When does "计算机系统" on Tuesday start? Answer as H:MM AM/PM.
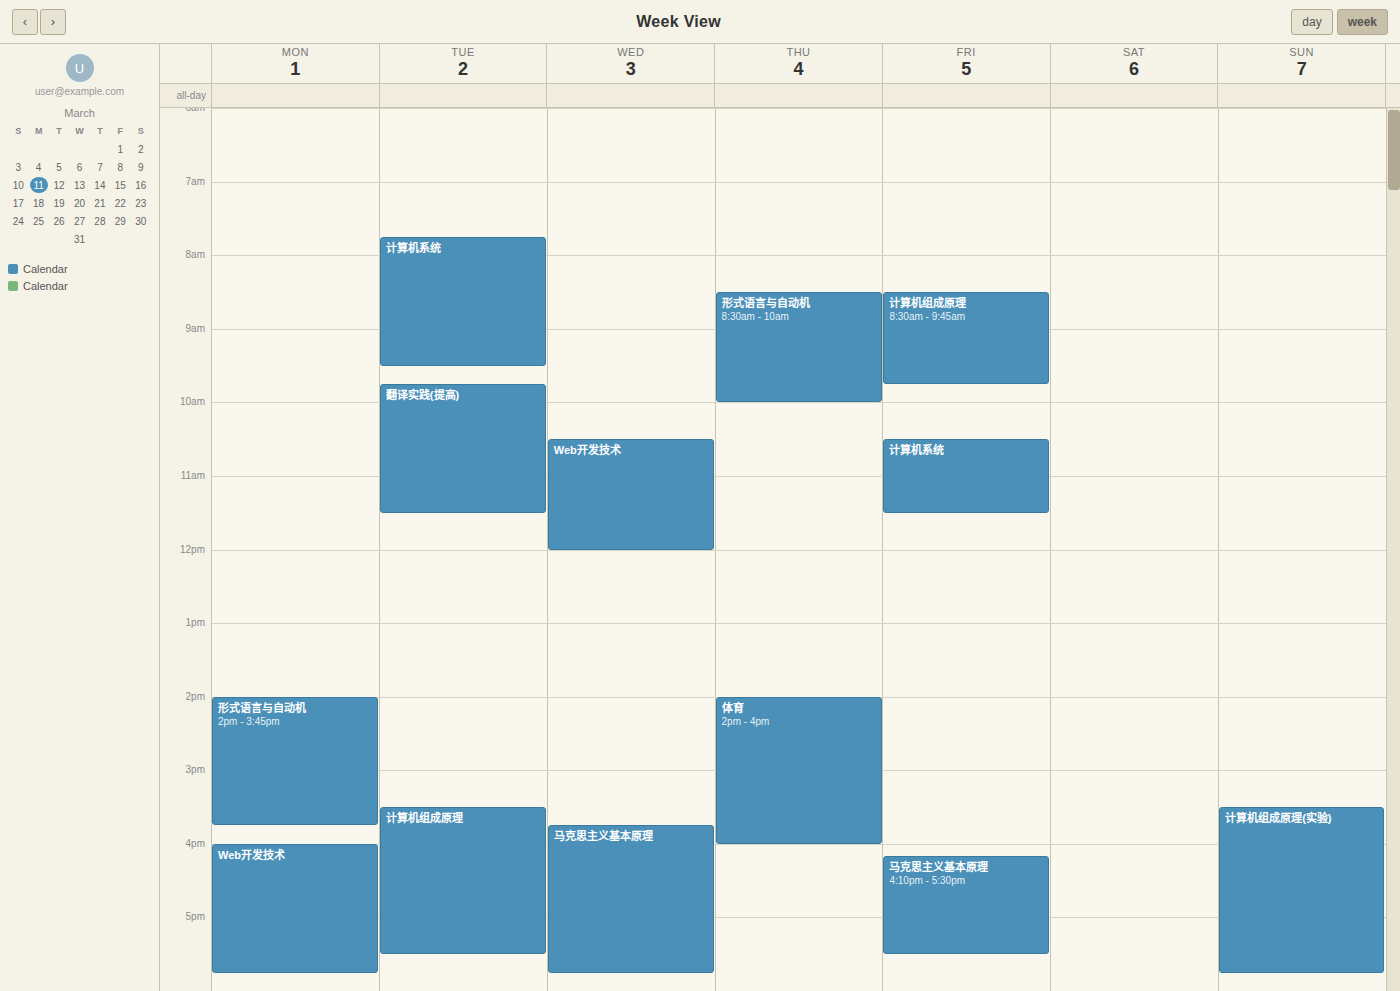
7:45 AM